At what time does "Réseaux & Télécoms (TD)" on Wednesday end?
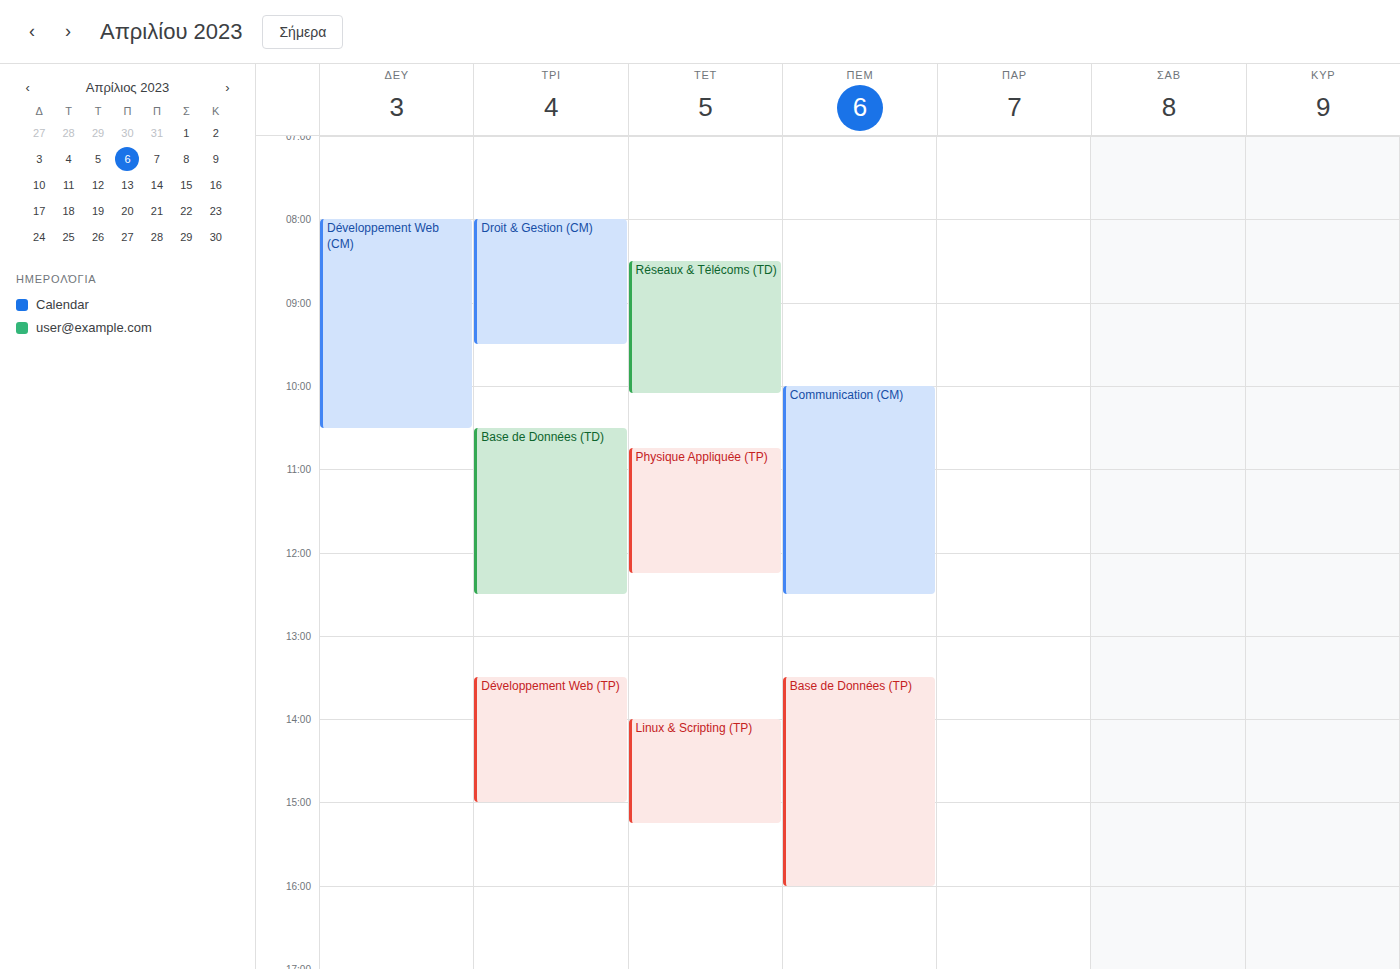
10:05 AM